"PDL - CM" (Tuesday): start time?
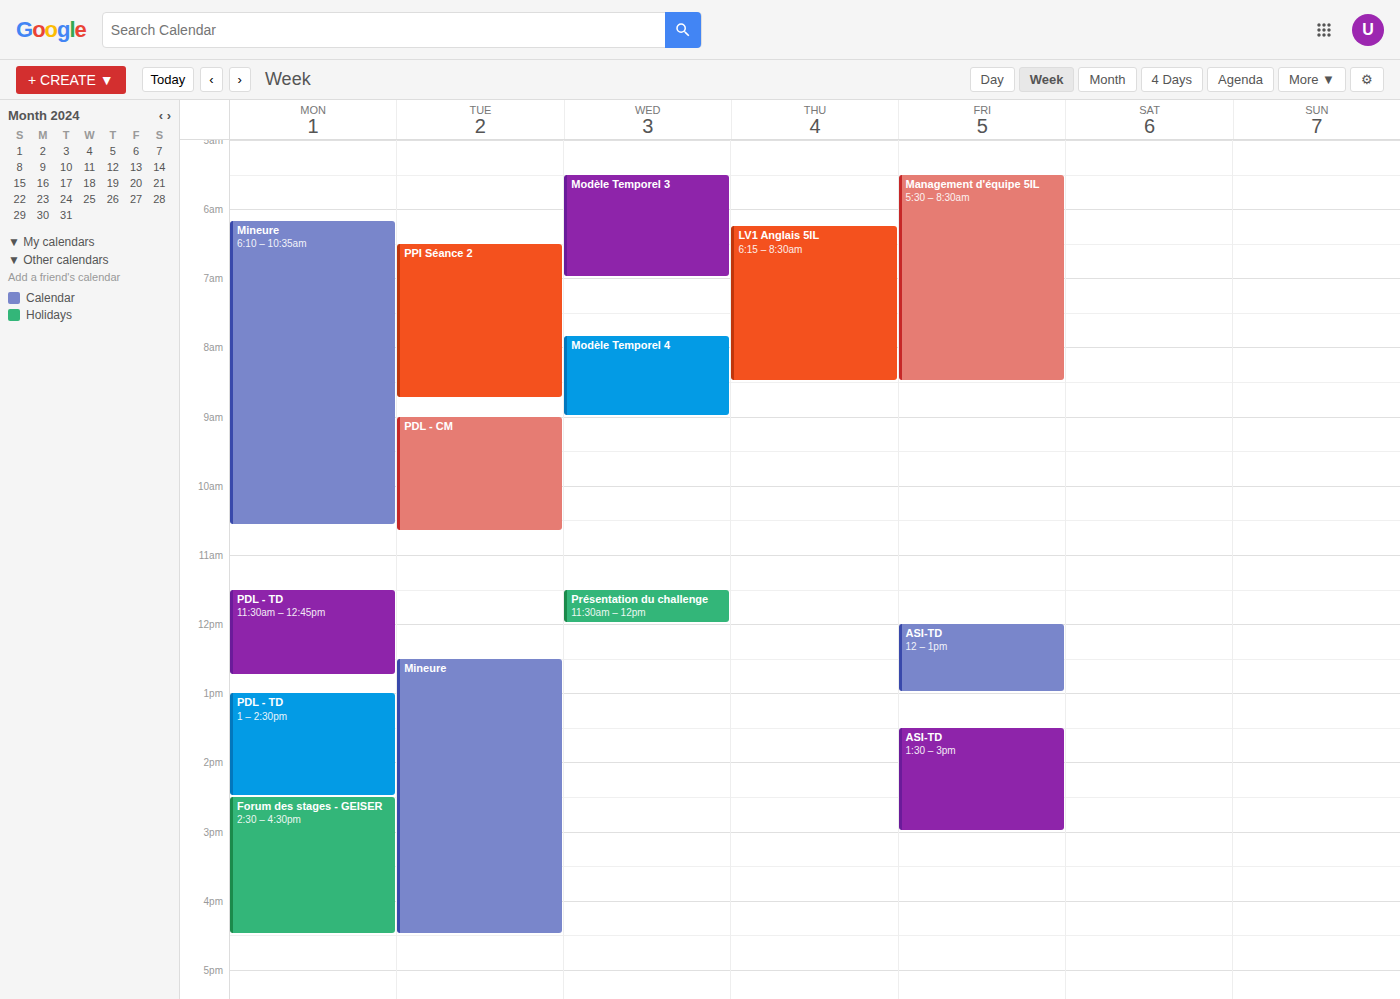
9:00 AM